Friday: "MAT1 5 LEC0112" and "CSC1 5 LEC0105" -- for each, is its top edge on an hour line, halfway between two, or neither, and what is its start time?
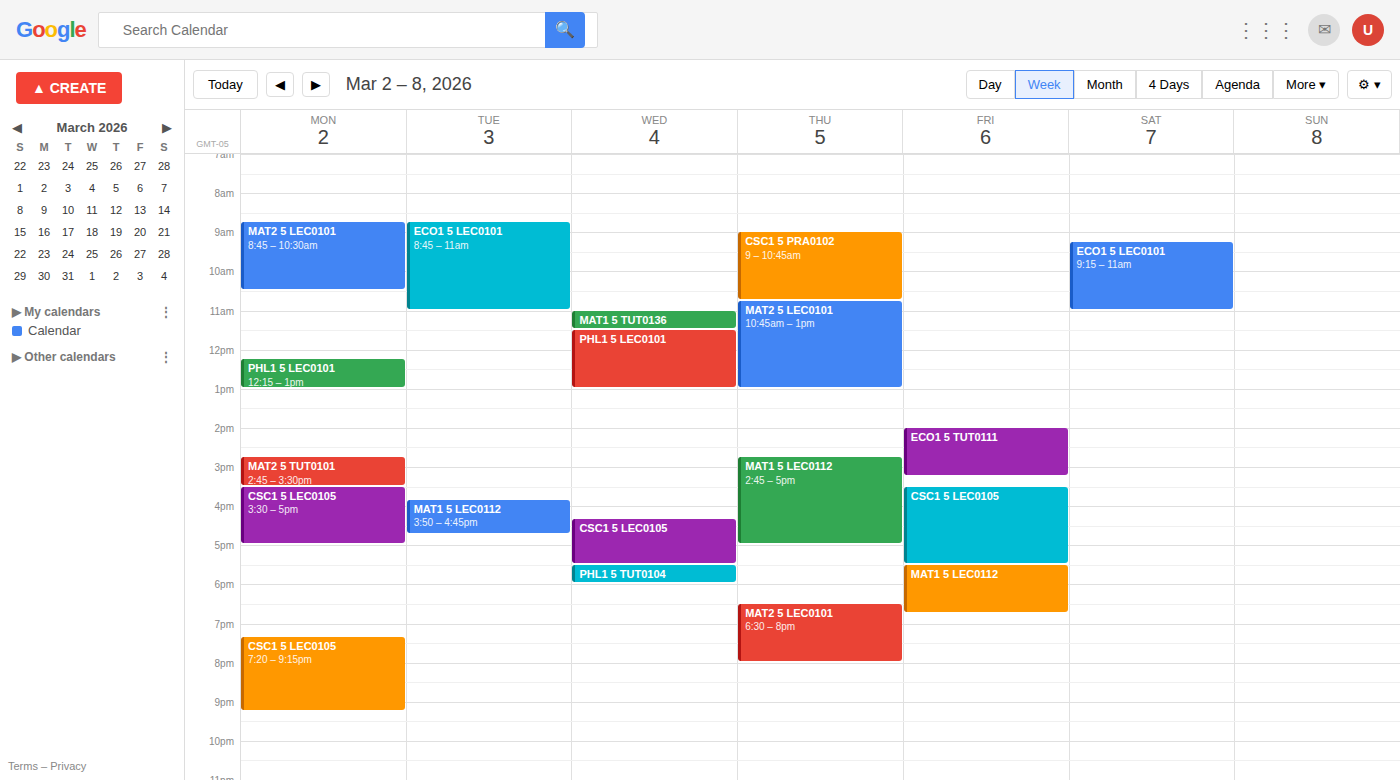
"MAT1 5 LEC0112": 5:30 PM, halfway between the 5 PM and 6 PM lines. "CSC1 5 LEC0105": 3:30 PM, halfway between the 3 PM and 4 PM lines.